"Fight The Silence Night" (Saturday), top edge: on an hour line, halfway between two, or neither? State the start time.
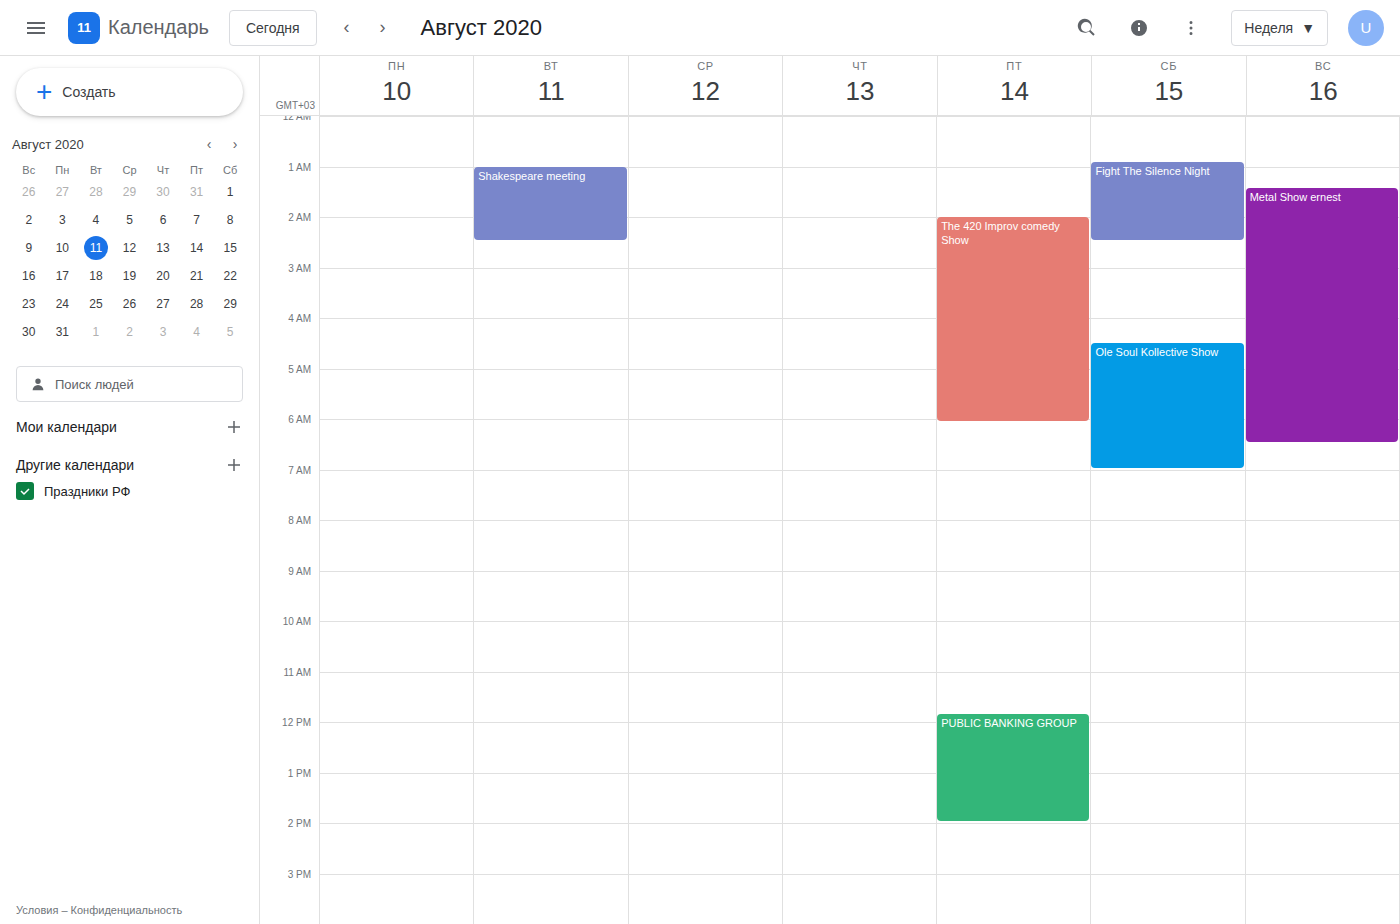
12:55 AM -- neither: 55 minutes below the 12 AM line and 5 minutes above the 1 AM line.